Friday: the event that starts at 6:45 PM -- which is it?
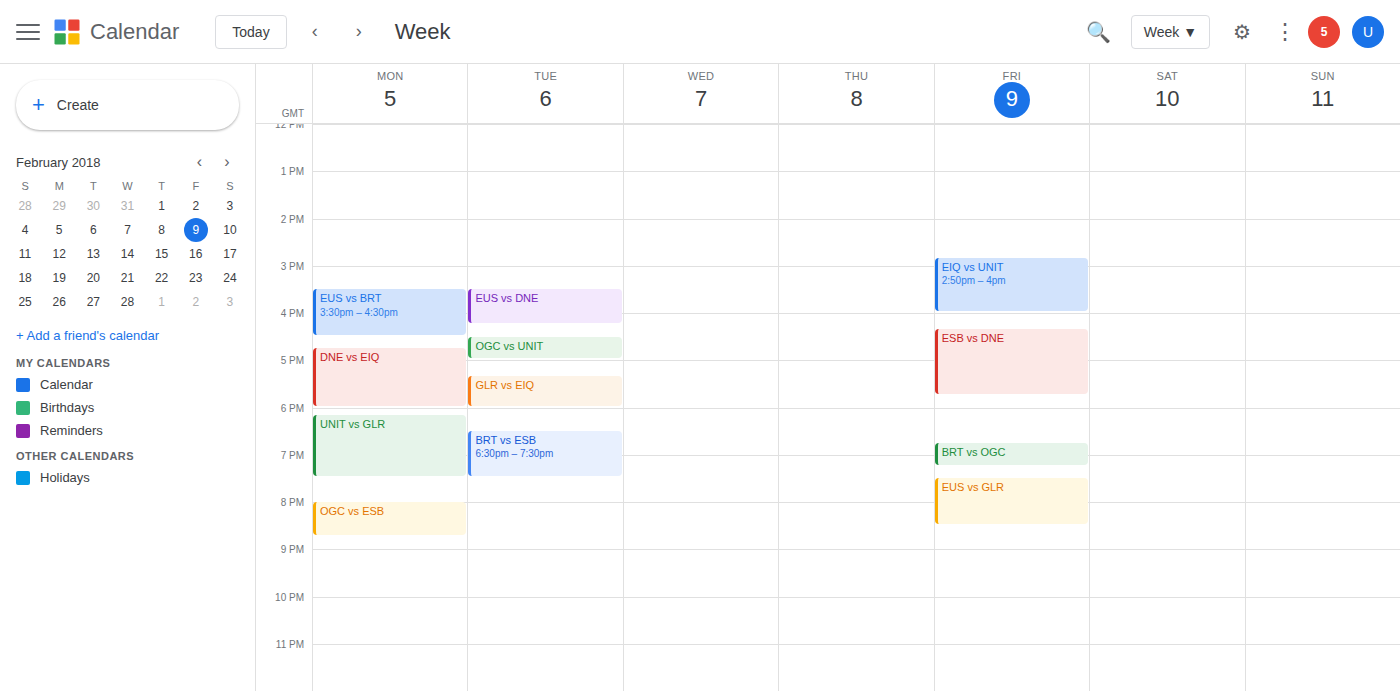
"BRT vs OGC"